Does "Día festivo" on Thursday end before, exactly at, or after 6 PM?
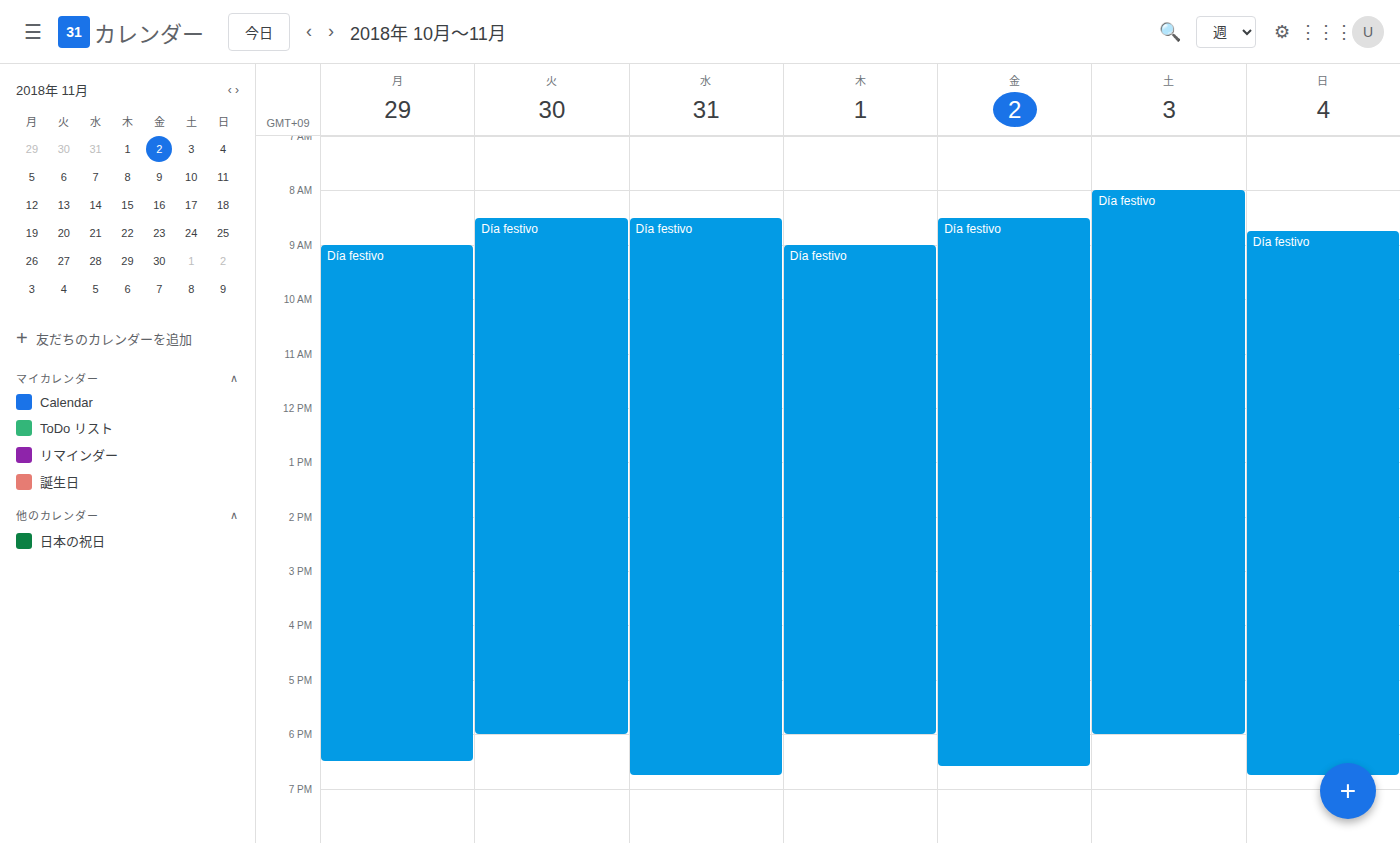
6:00 PM -- exactly at 6 PM, on the 6 PM line.